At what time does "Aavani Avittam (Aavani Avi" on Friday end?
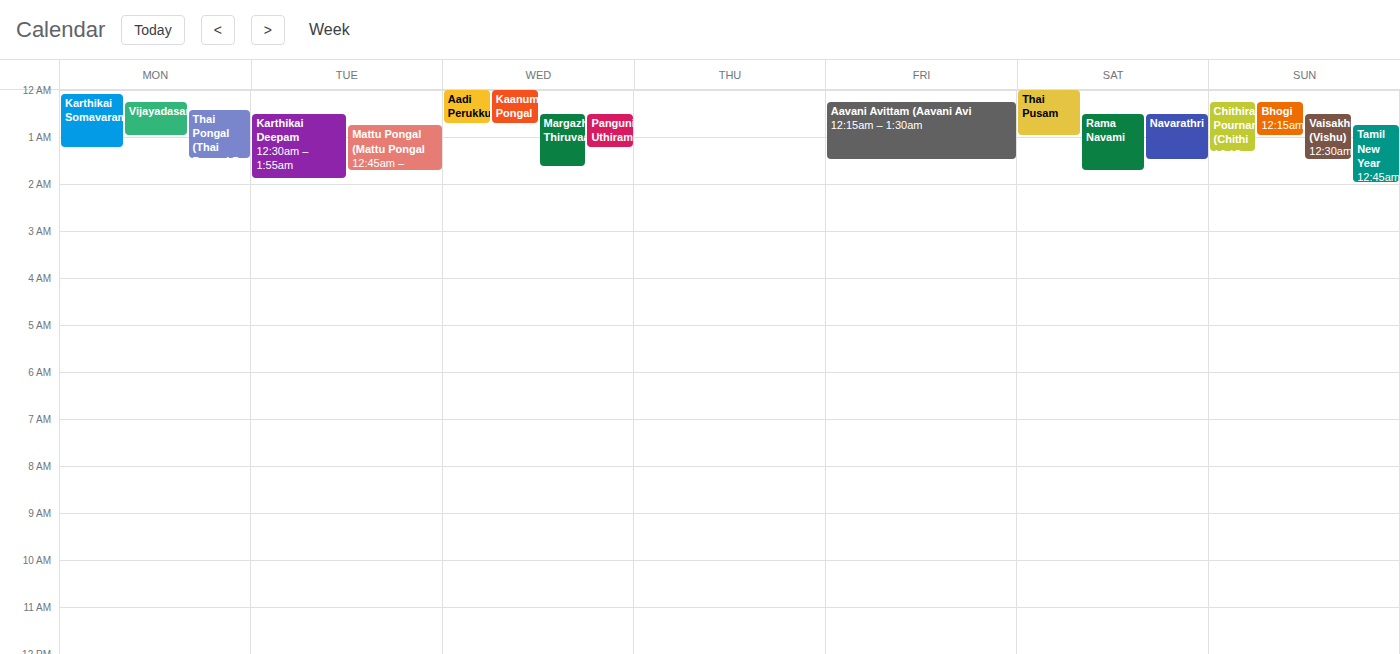
01:30